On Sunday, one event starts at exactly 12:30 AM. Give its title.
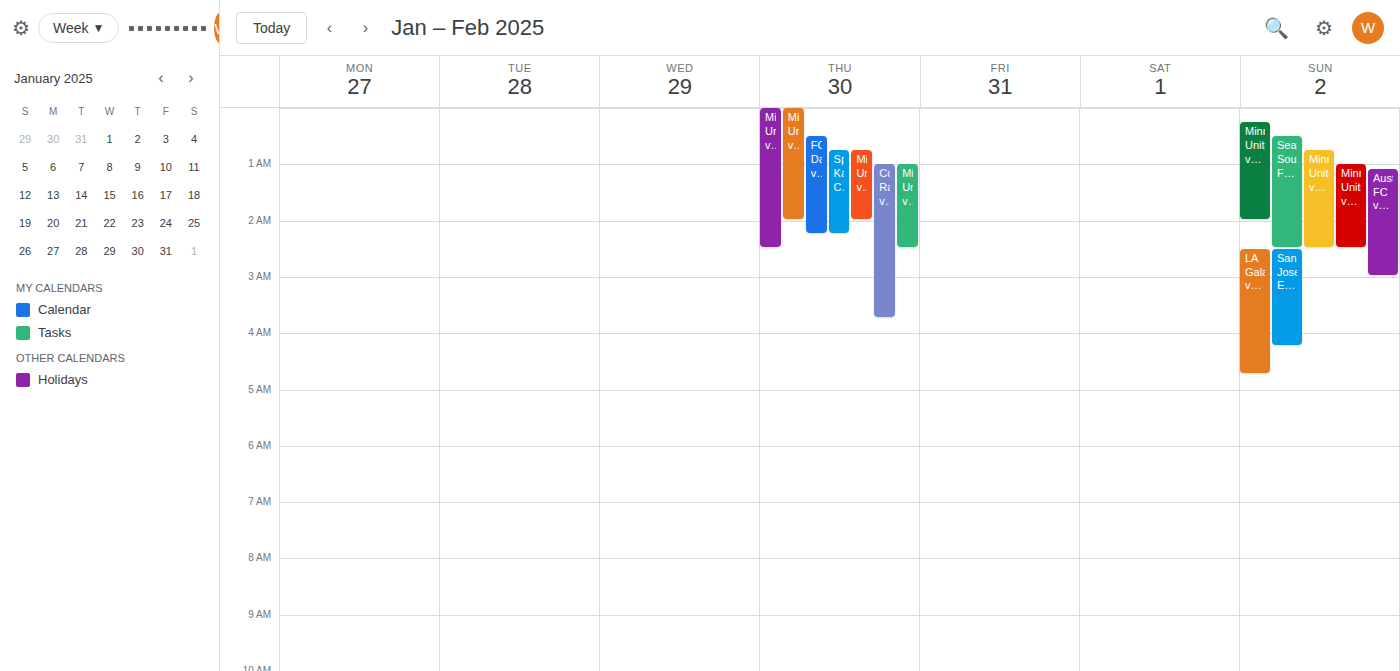
"Seattle Sounders FC vs. Mi"